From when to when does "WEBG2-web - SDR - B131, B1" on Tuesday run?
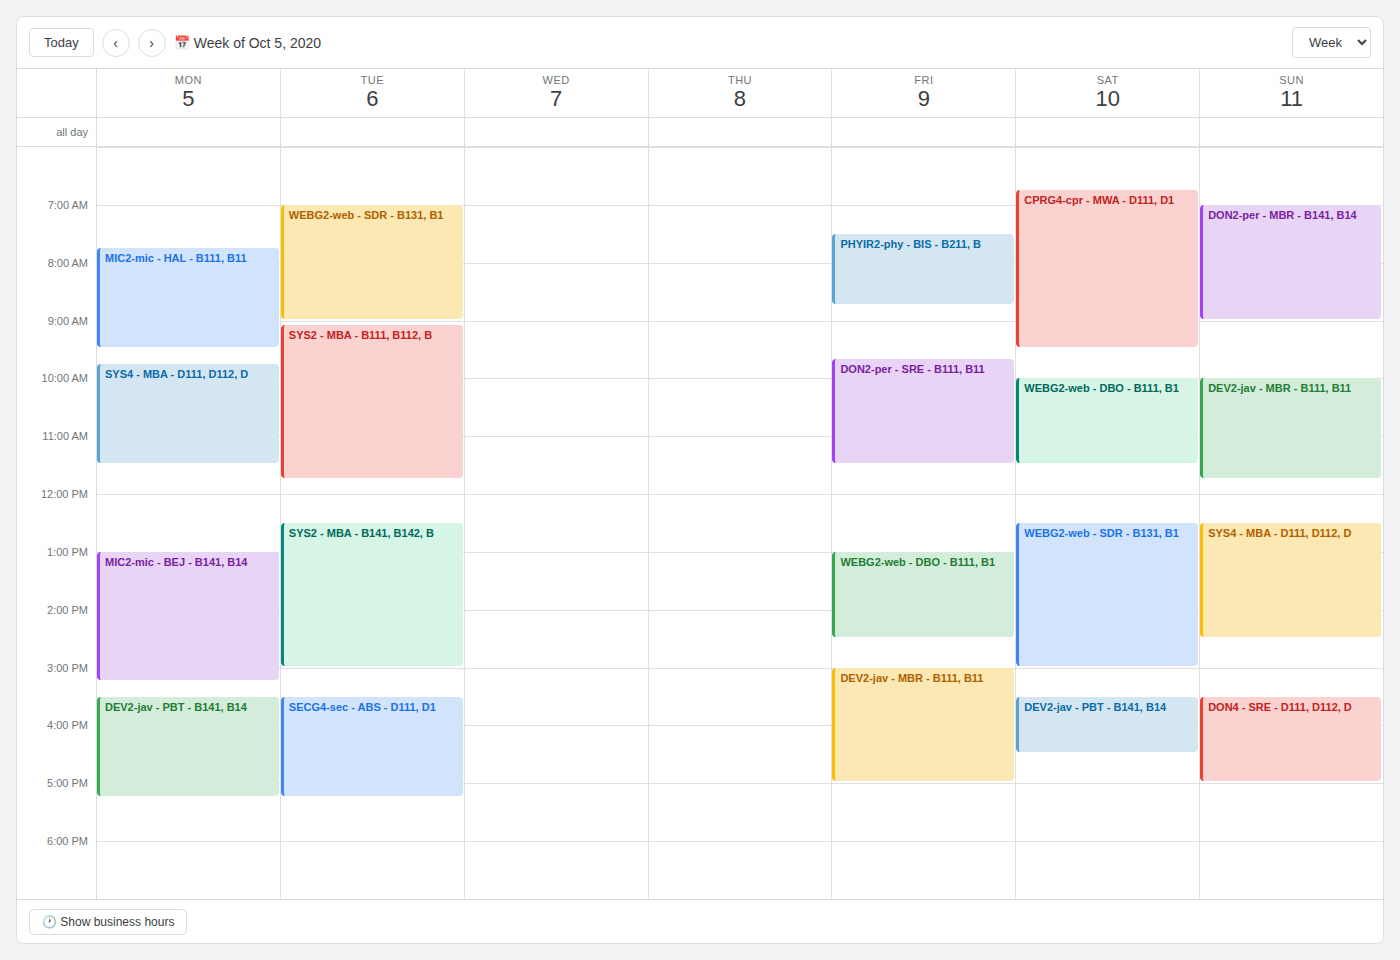
07:00 to 09:00